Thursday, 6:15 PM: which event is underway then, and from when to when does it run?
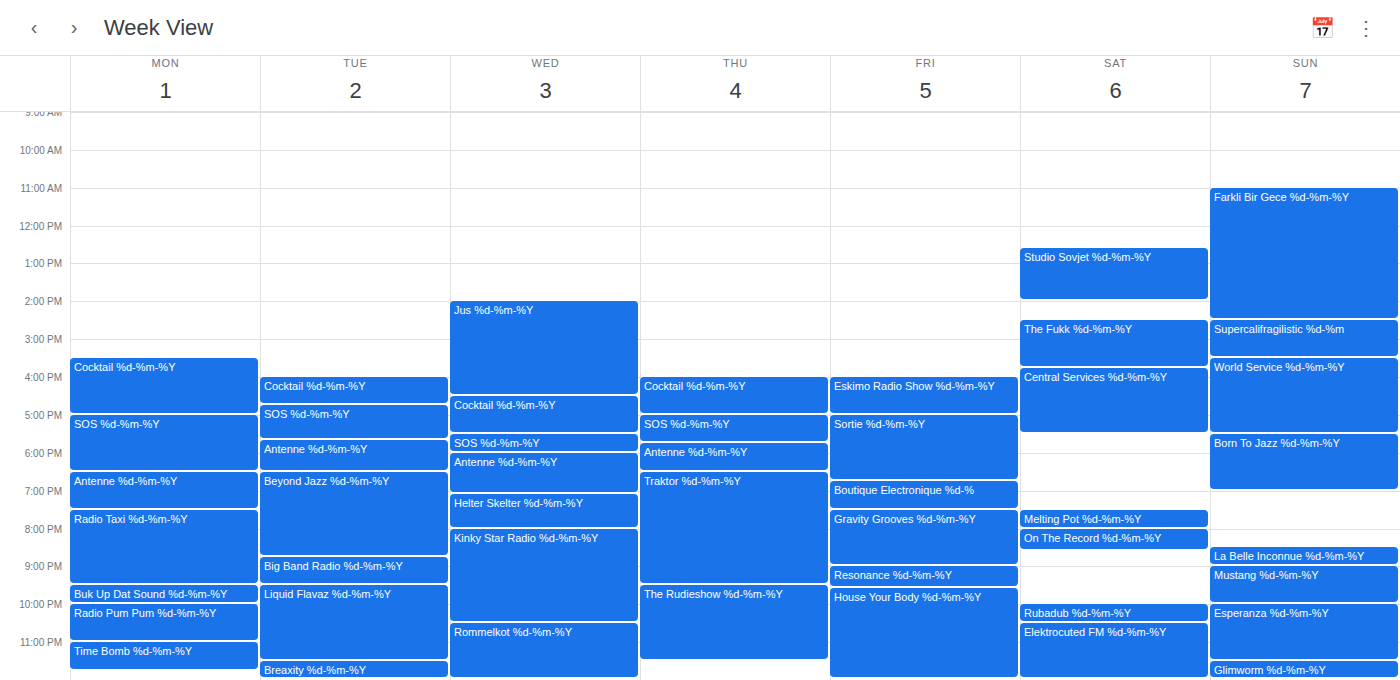
"Antenne %d-%m-%Y", 5:45 PM to 6:30 PM